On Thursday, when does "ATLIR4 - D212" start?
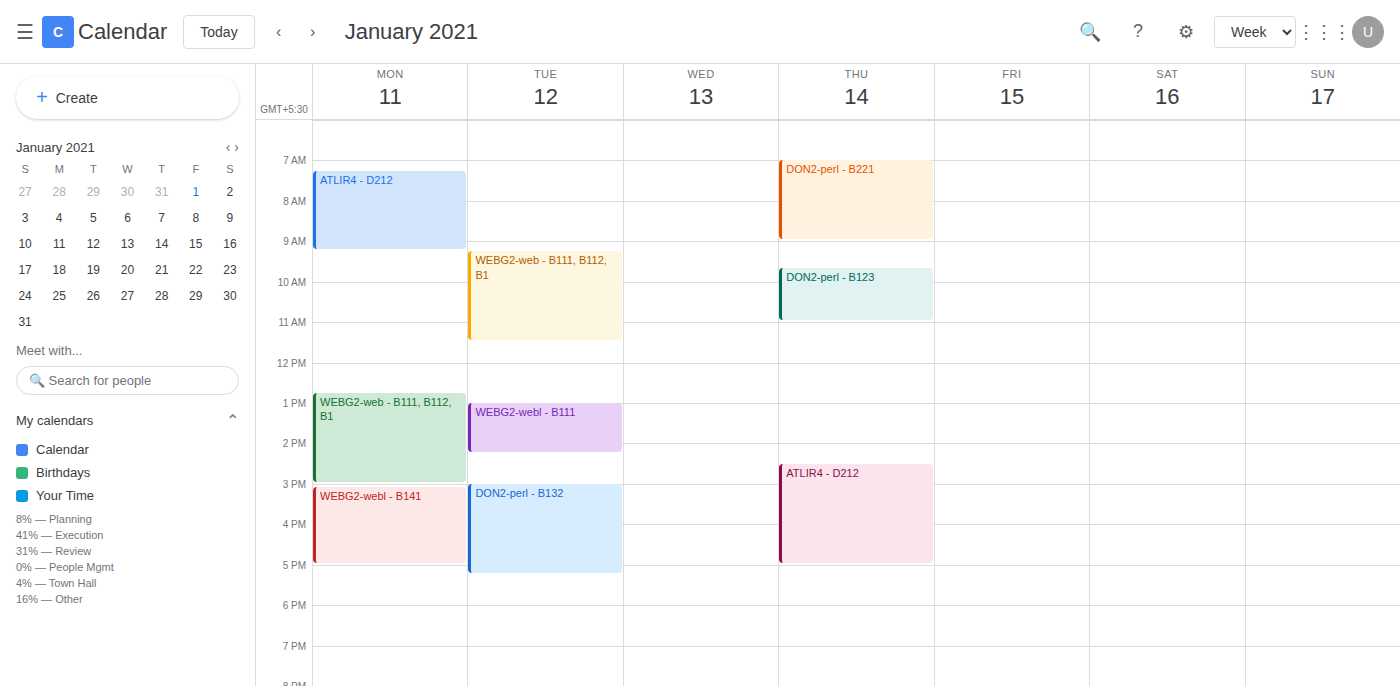
2:30 PM